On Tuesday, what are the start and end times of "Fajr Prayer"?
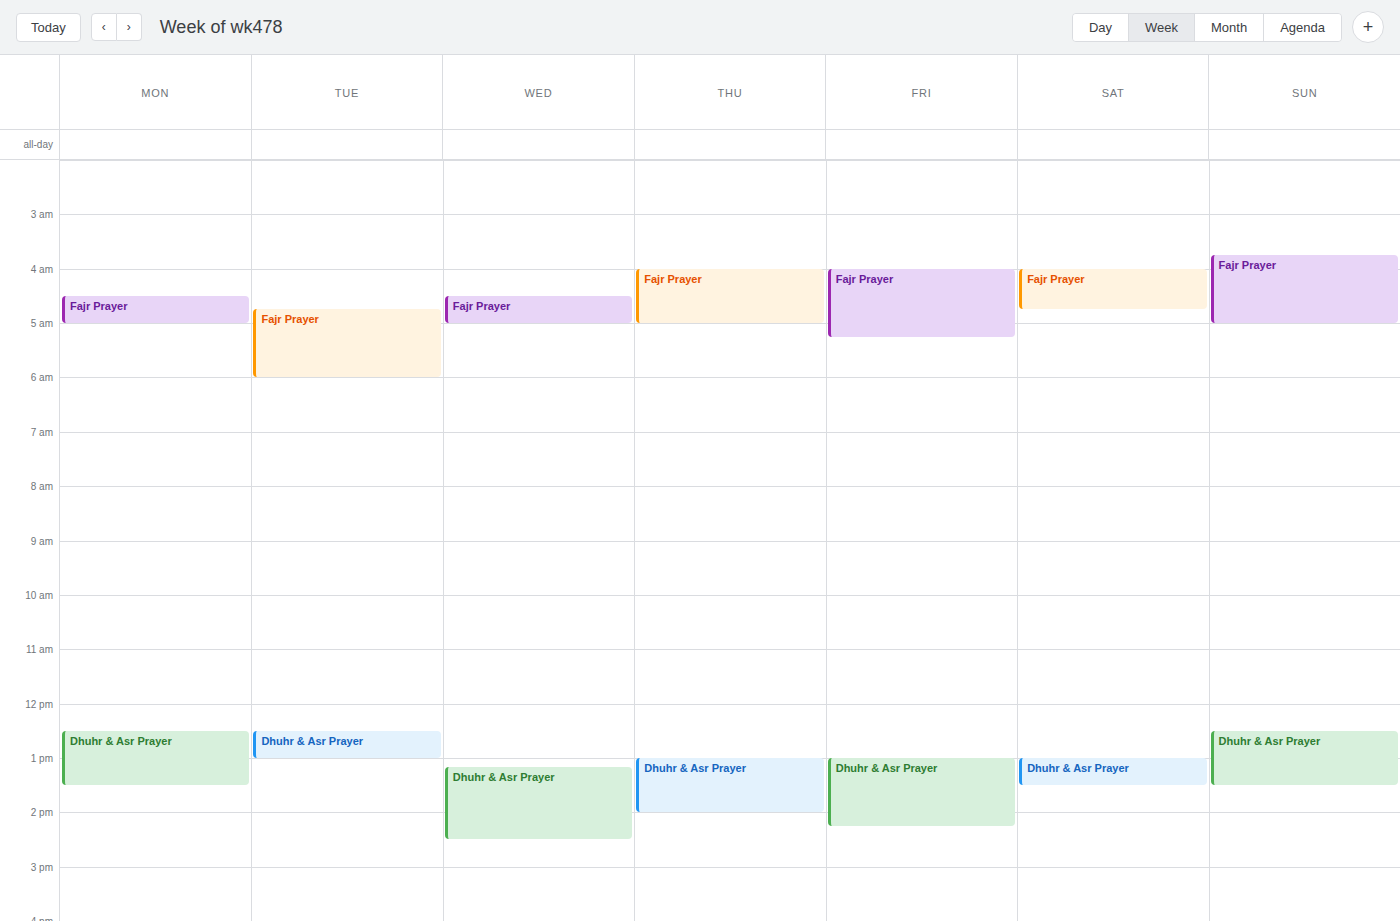
04:45 to 06:00